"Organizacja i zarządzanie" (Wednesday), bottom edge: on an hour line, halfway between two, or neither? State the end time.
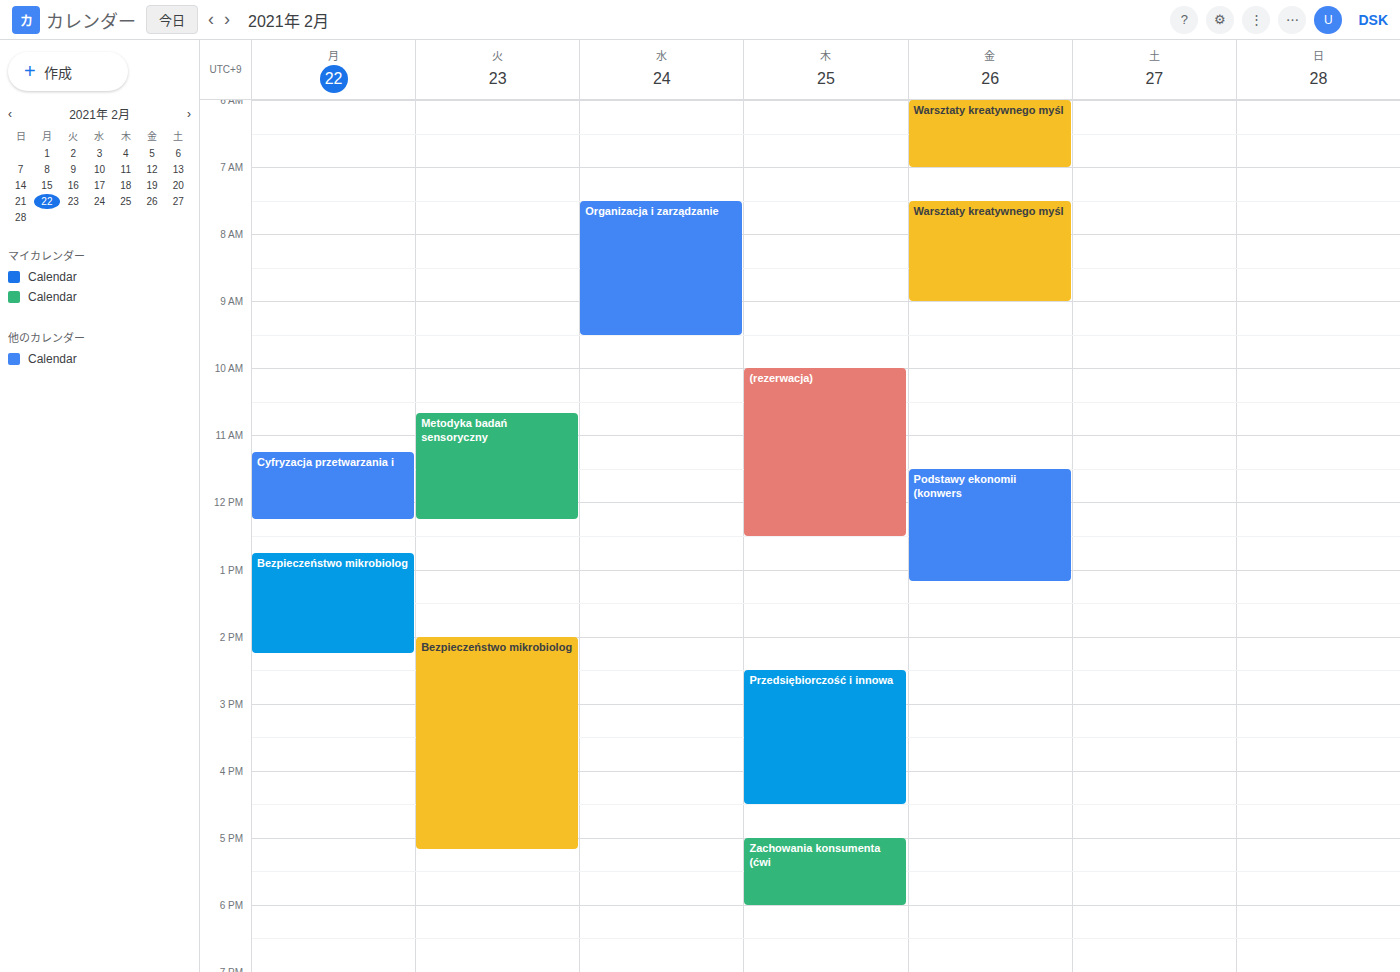
9:30 AM -- halfway between the 9 AM and 10 AM lines.